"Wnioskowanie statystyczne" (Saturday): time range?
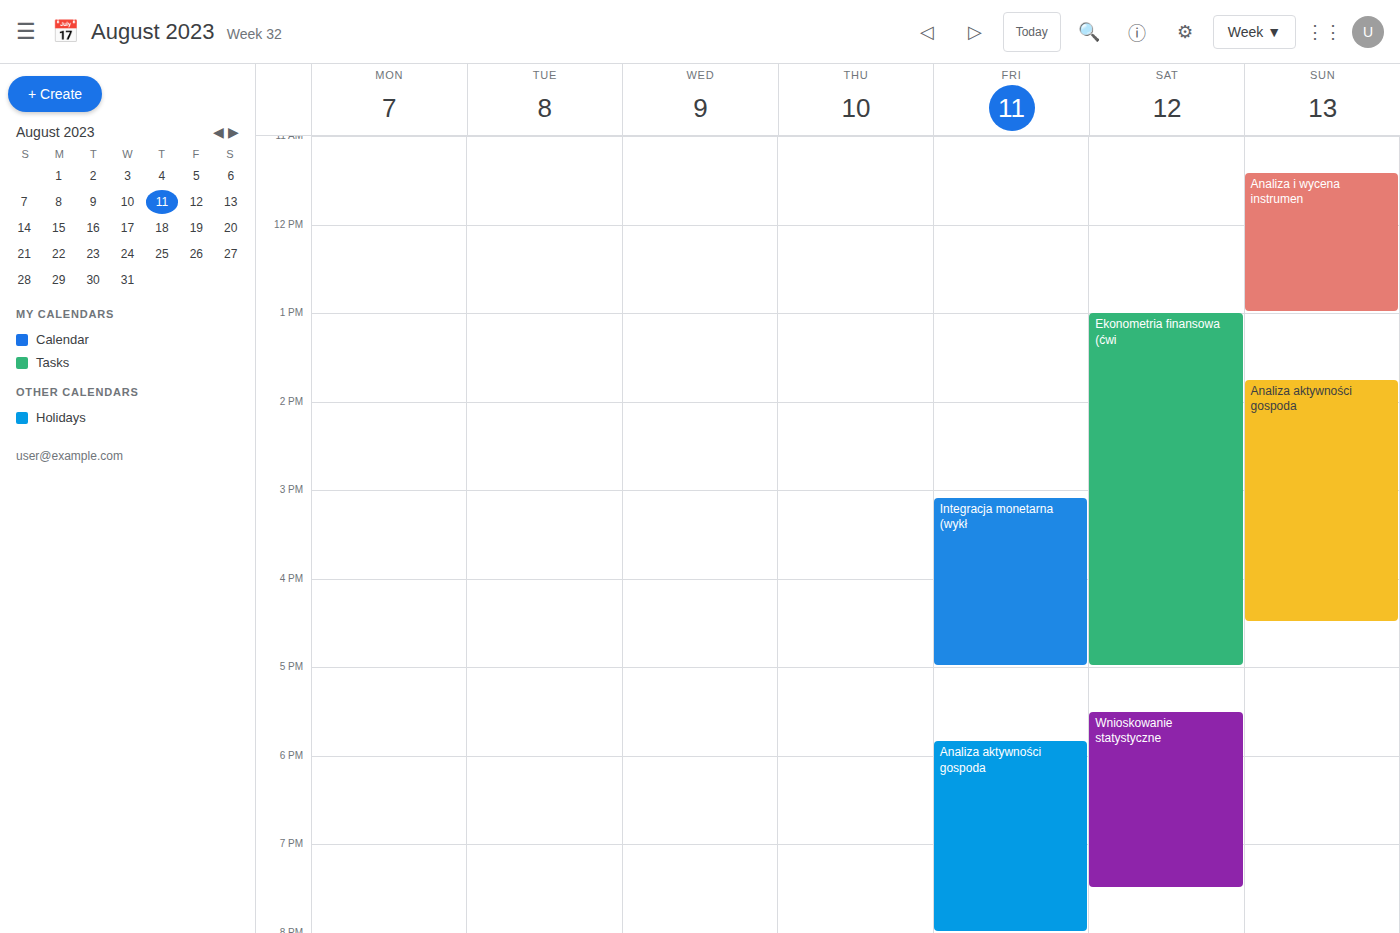
5:30 PM to 7:30 PM